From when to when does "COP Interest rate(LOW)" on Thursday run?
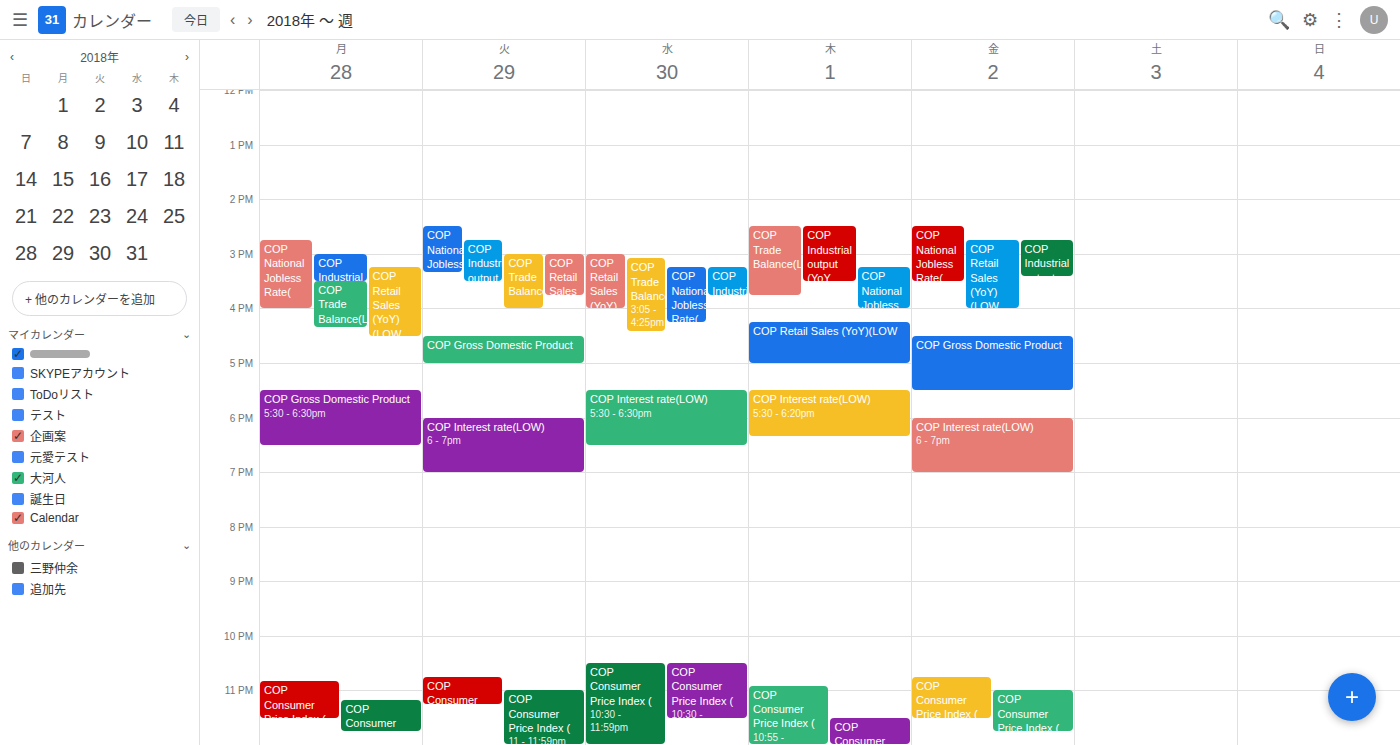
5:30 PM to 6:20 PM